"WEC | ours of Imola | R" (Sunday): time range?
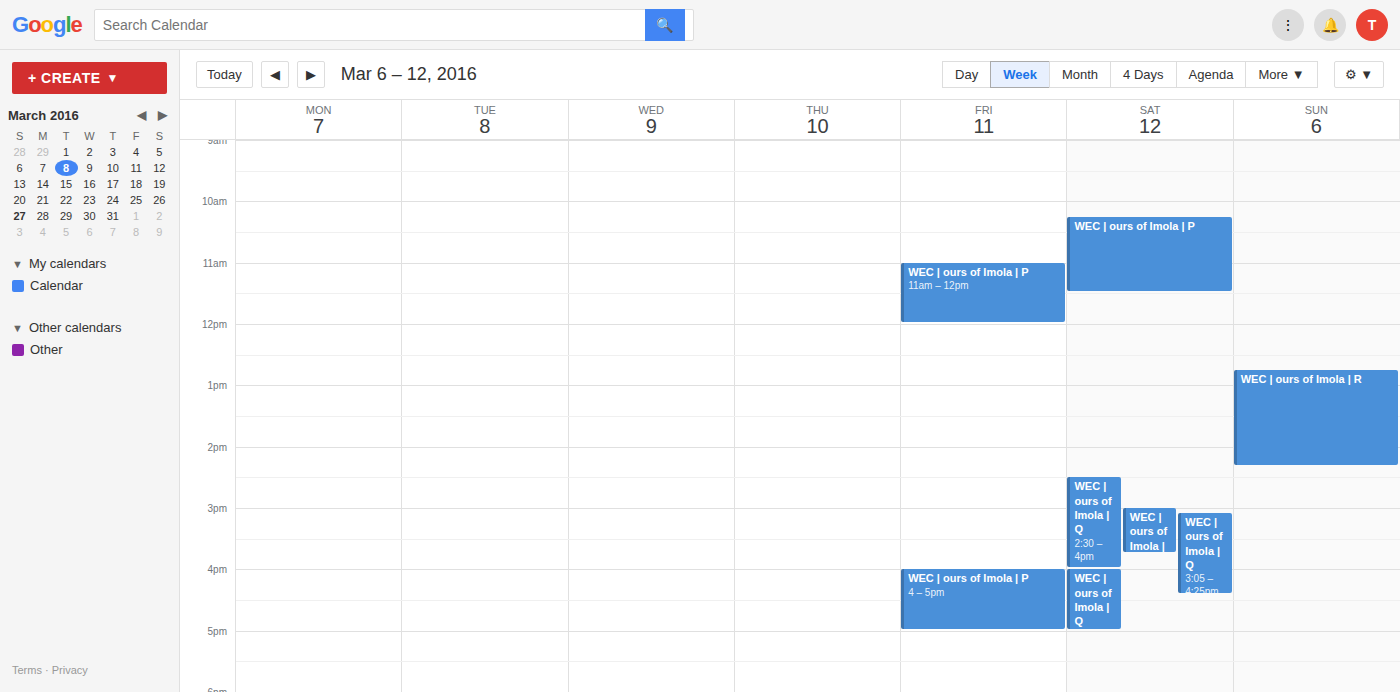
12:45 to 14:20